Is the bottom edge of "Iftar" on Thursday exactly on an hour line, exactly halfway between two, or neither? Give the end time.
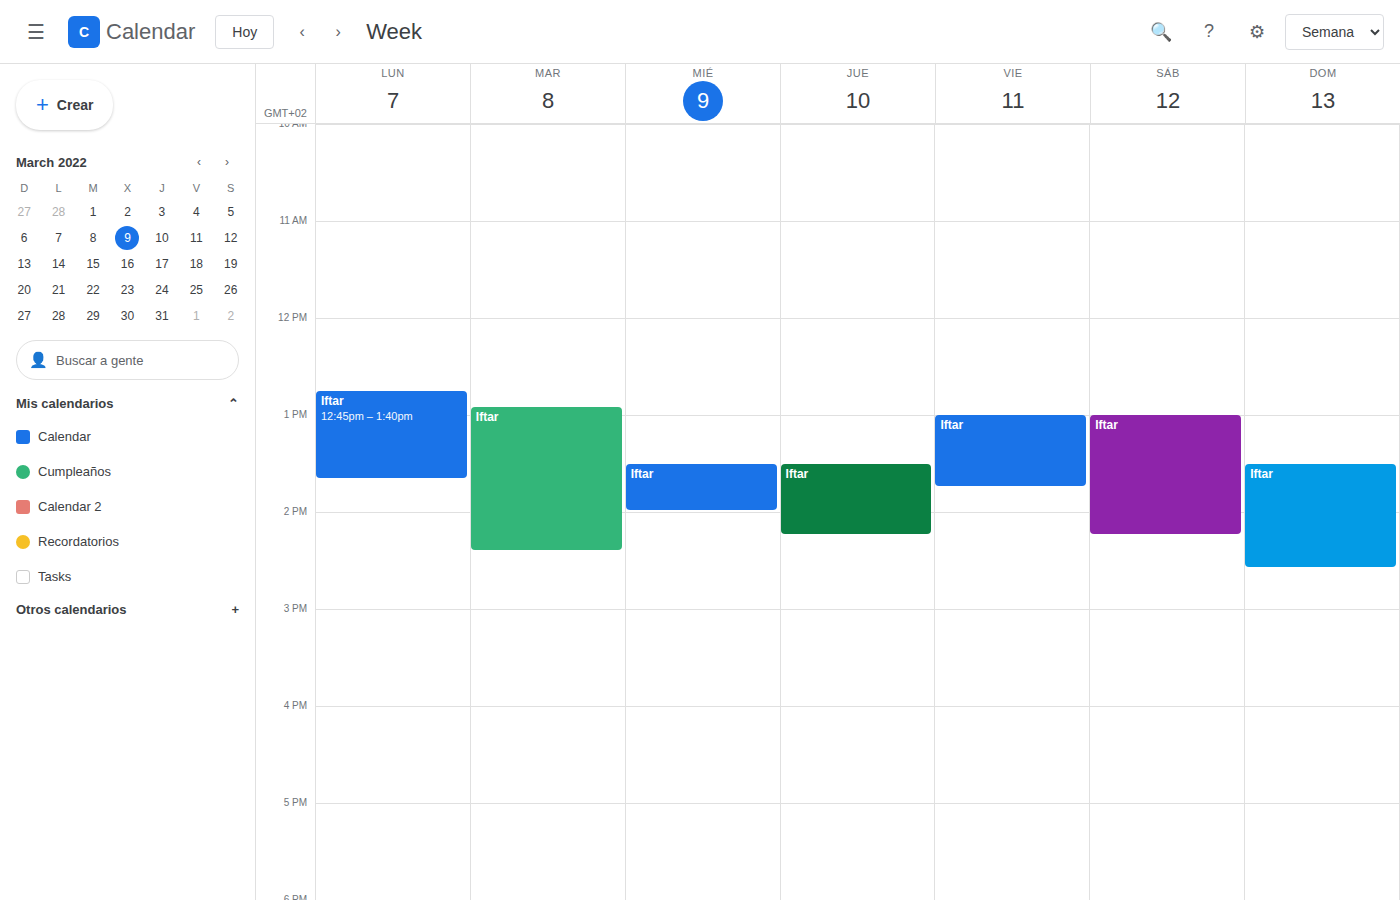
2:15 PM -- neither: a quarter of the way from the 2 PM line to the 3 PM line.